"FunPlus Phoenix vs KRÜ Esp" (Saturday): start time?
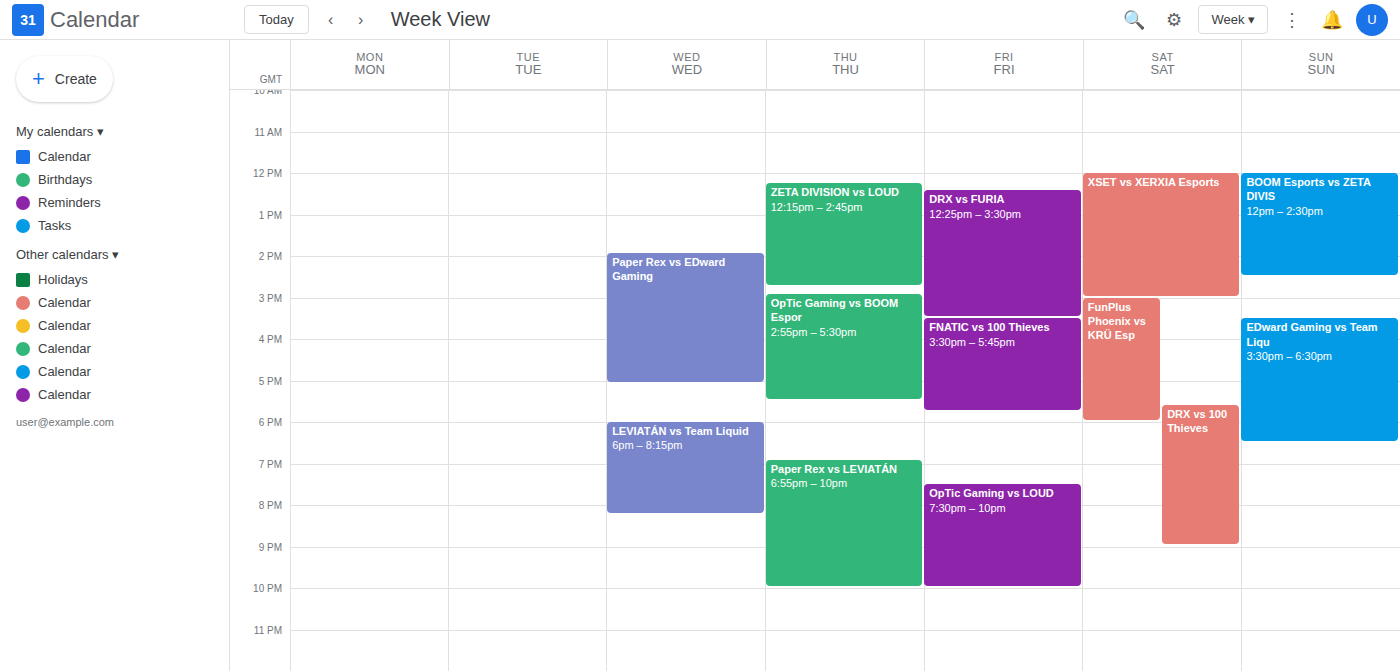
3:00 PM